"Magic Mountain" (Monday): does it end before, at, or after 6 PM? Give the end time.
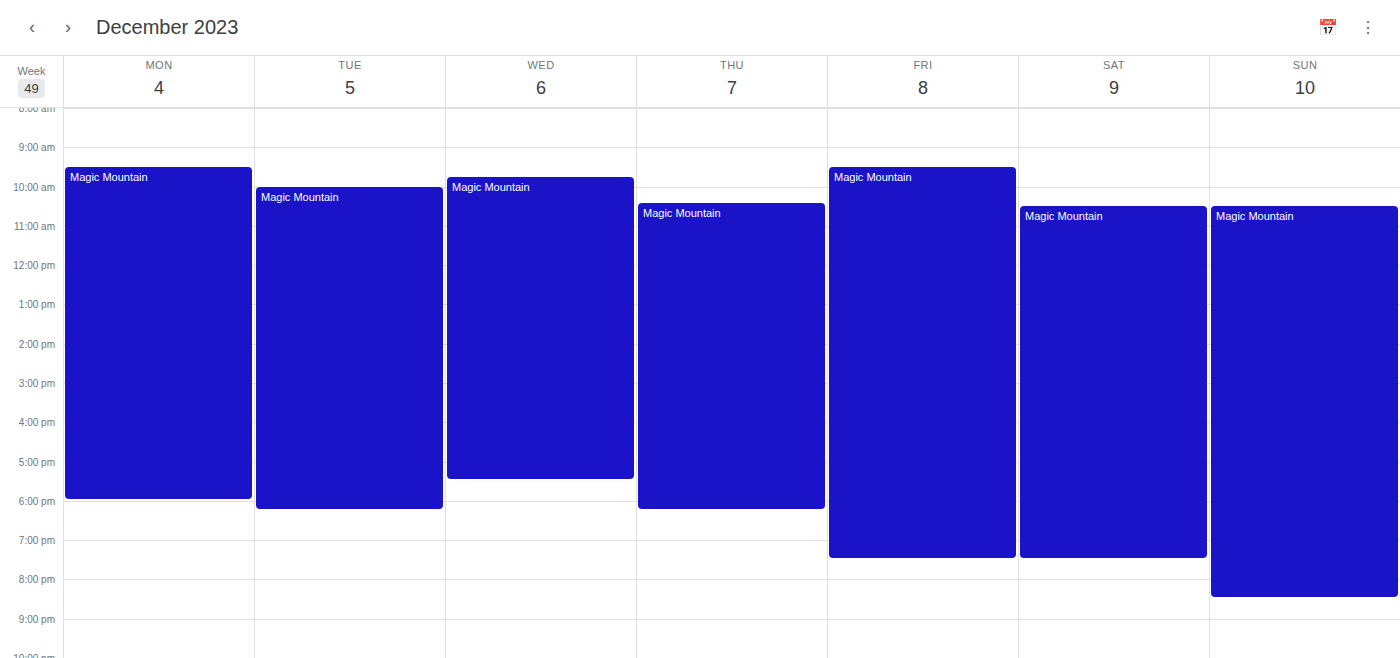
6:00 PM -- exactly at 6 PM, on the 6 PM line.